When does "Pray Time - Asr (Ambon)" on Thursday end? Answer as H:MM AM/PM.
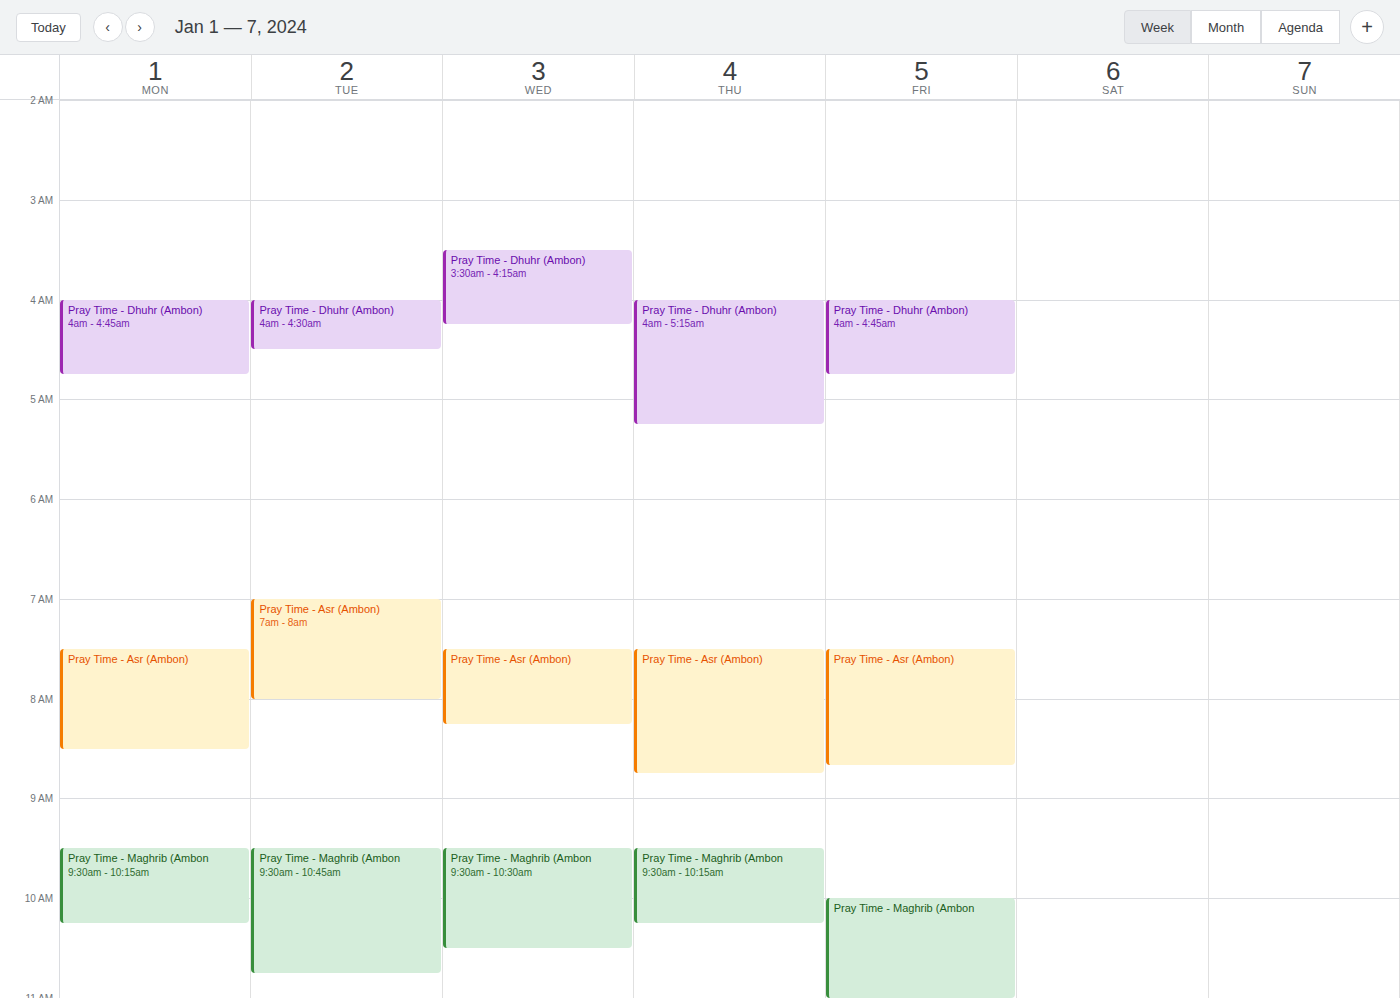
8:45 AM